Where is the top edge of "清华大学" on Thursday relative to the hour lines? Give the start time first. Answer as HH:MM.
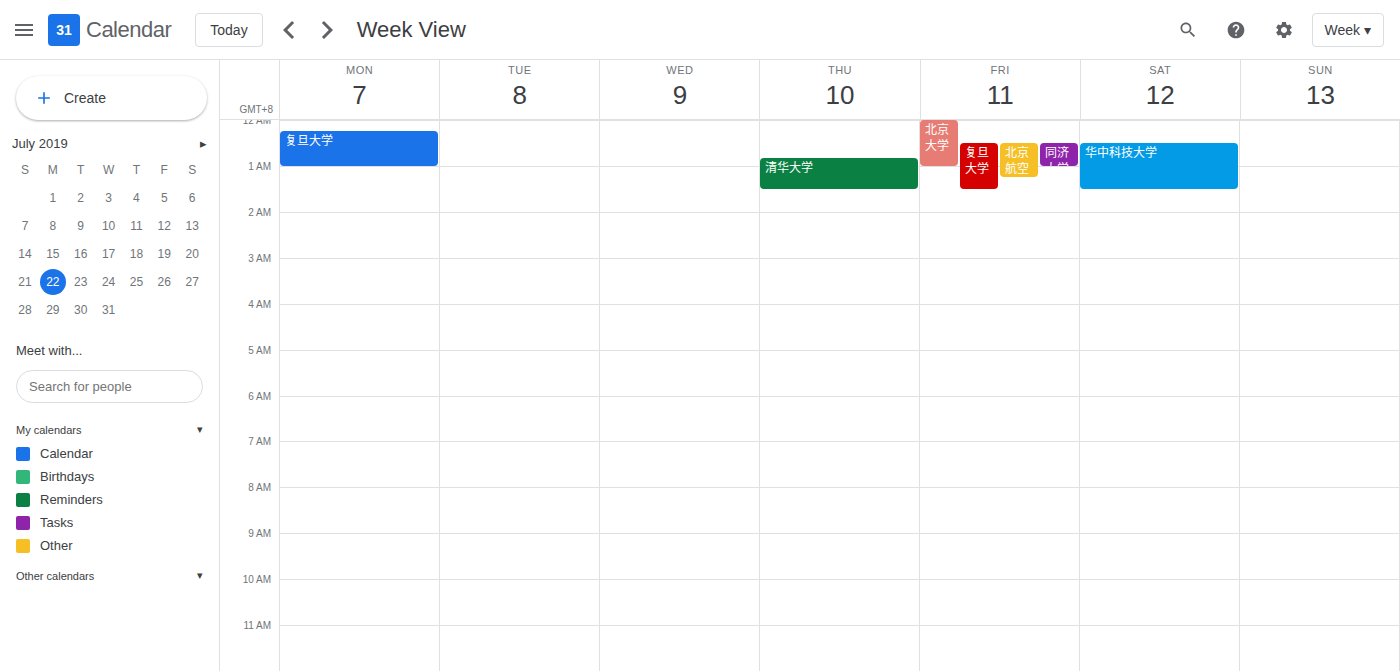
00:50 -- neither: 50 minutes below the 00:00 line and 10 minutes above the 01:00 line.